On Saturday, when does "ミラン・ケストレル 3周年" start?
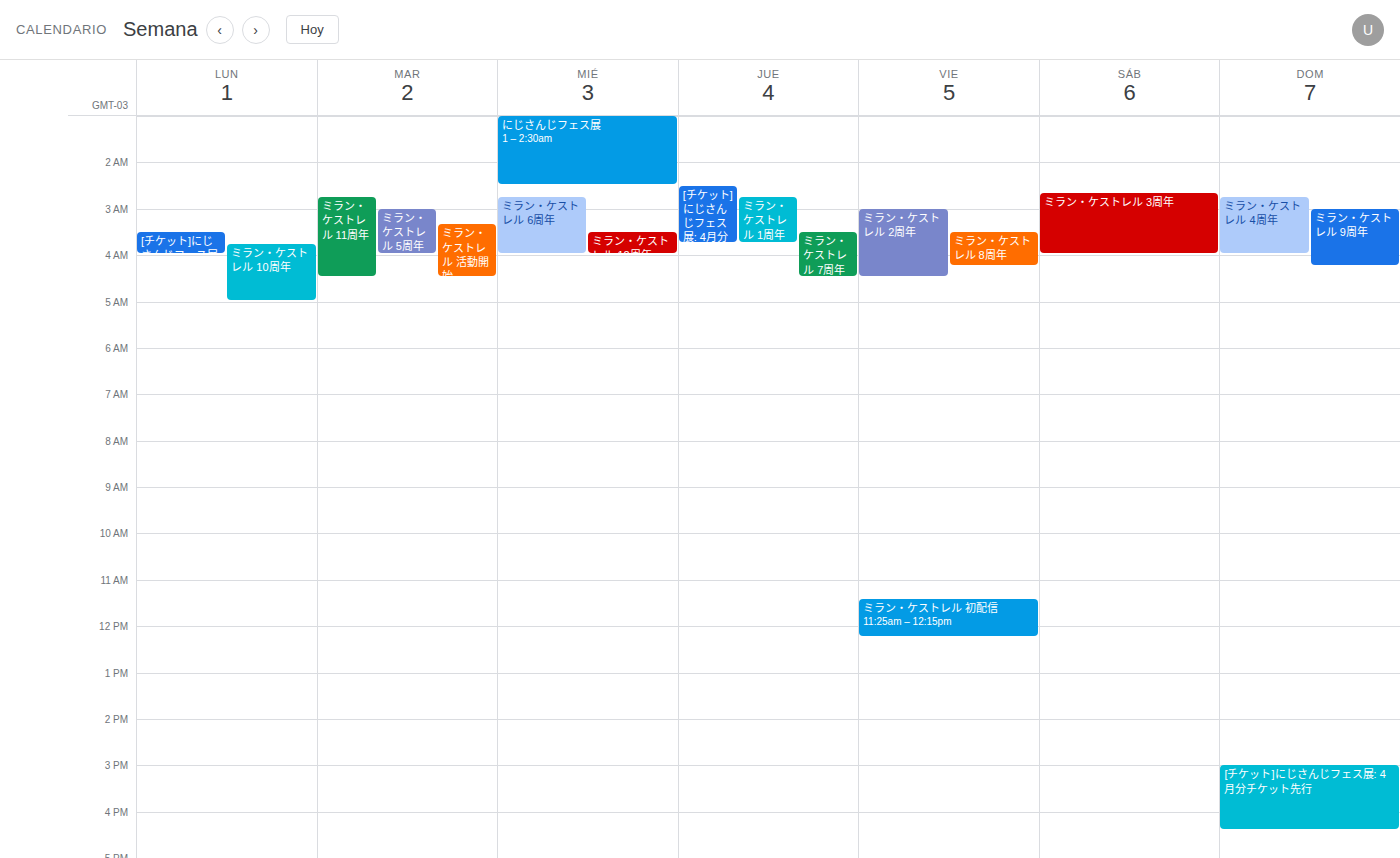
2:40 AM